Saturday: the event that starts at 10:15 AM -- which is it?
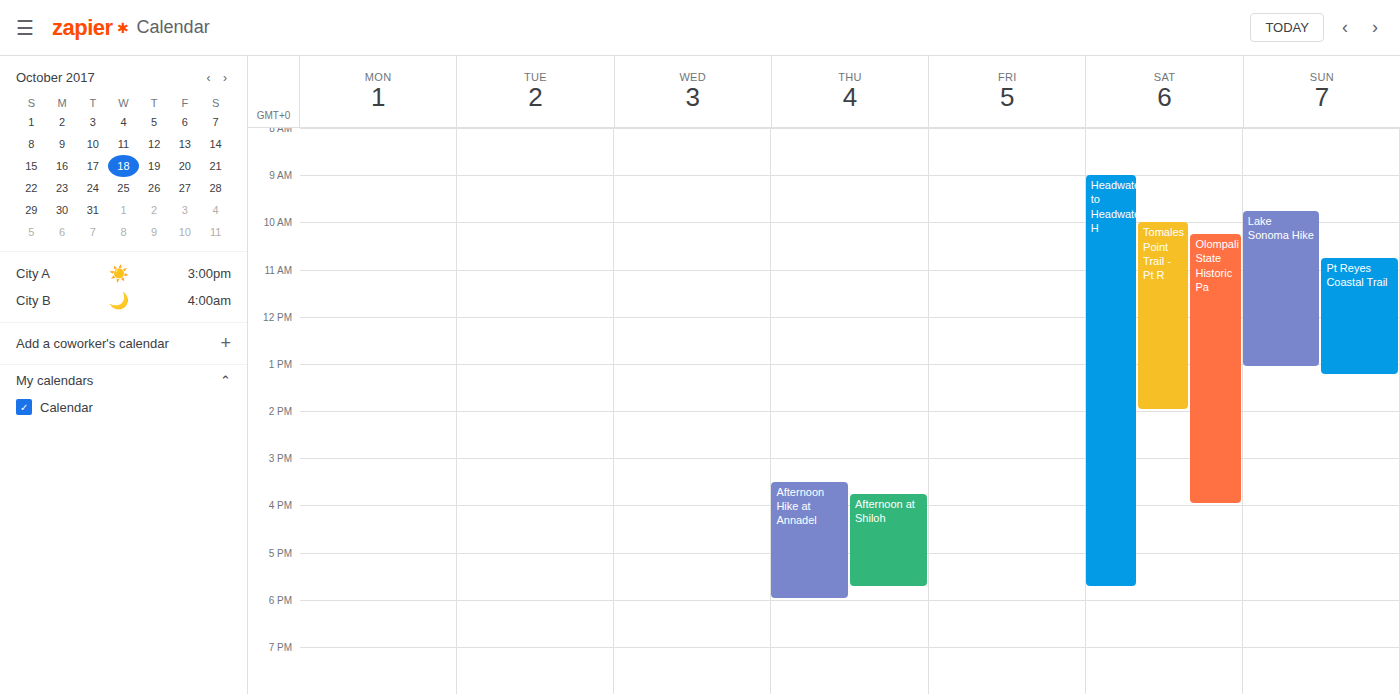
"Olompali State Historic Pa"